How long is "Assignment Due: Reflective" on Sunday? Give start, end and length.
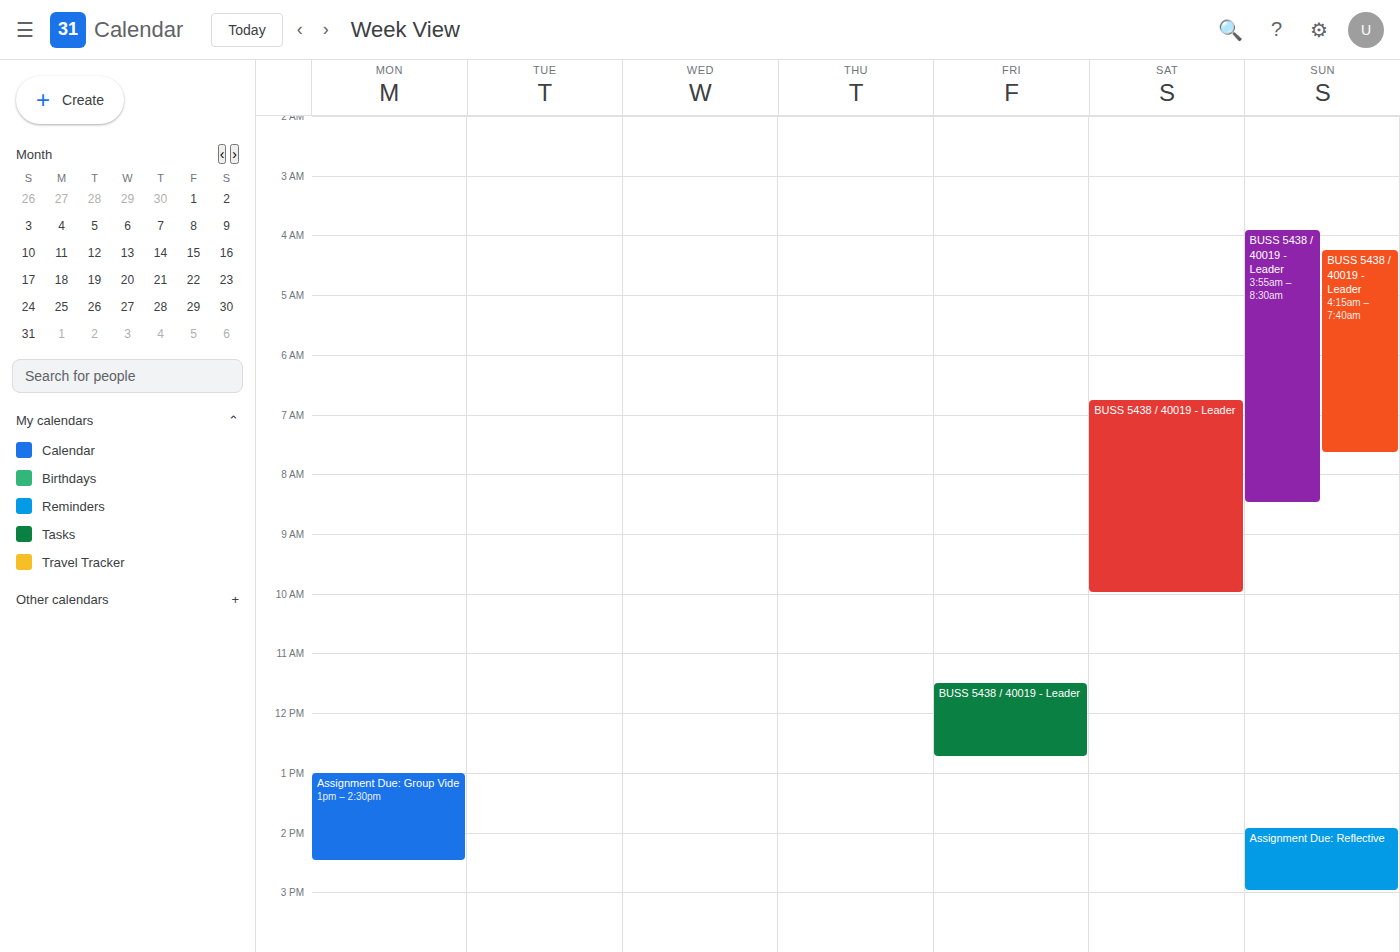
1:55 PM to 3:00 PM, 1 hour 5 minutes